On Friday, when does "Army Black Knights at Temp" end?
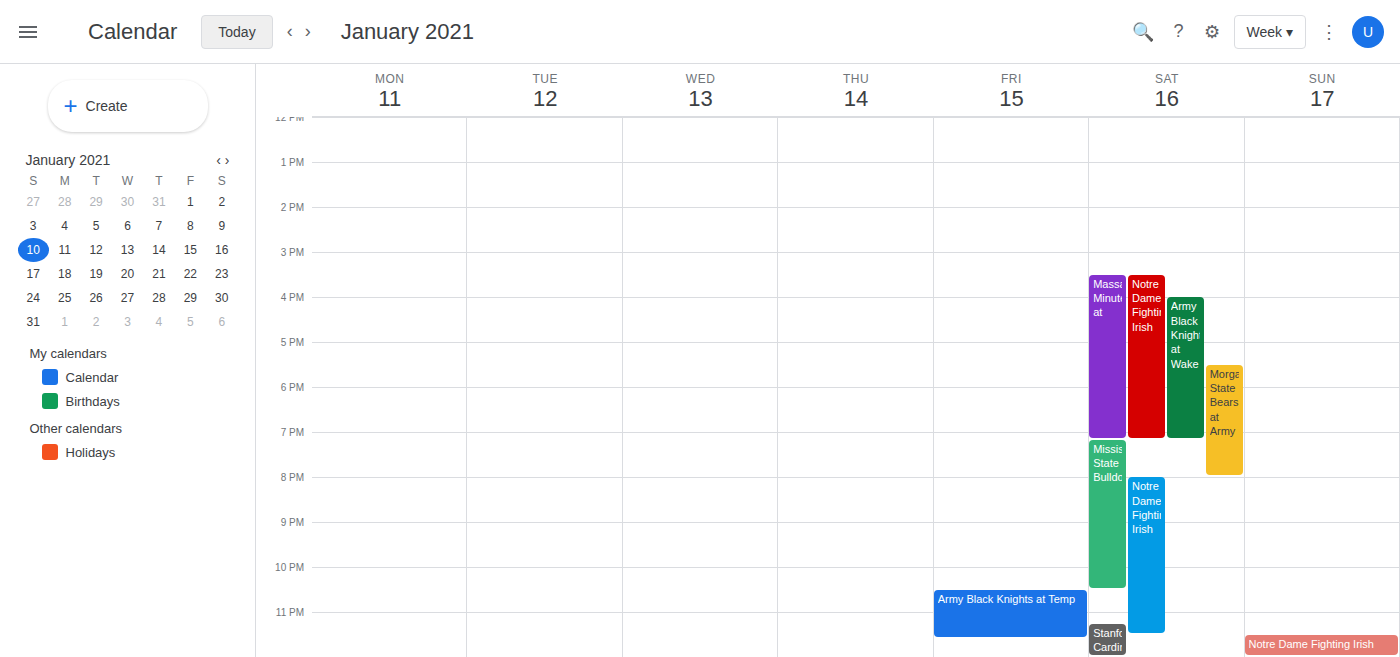
11:35 PM